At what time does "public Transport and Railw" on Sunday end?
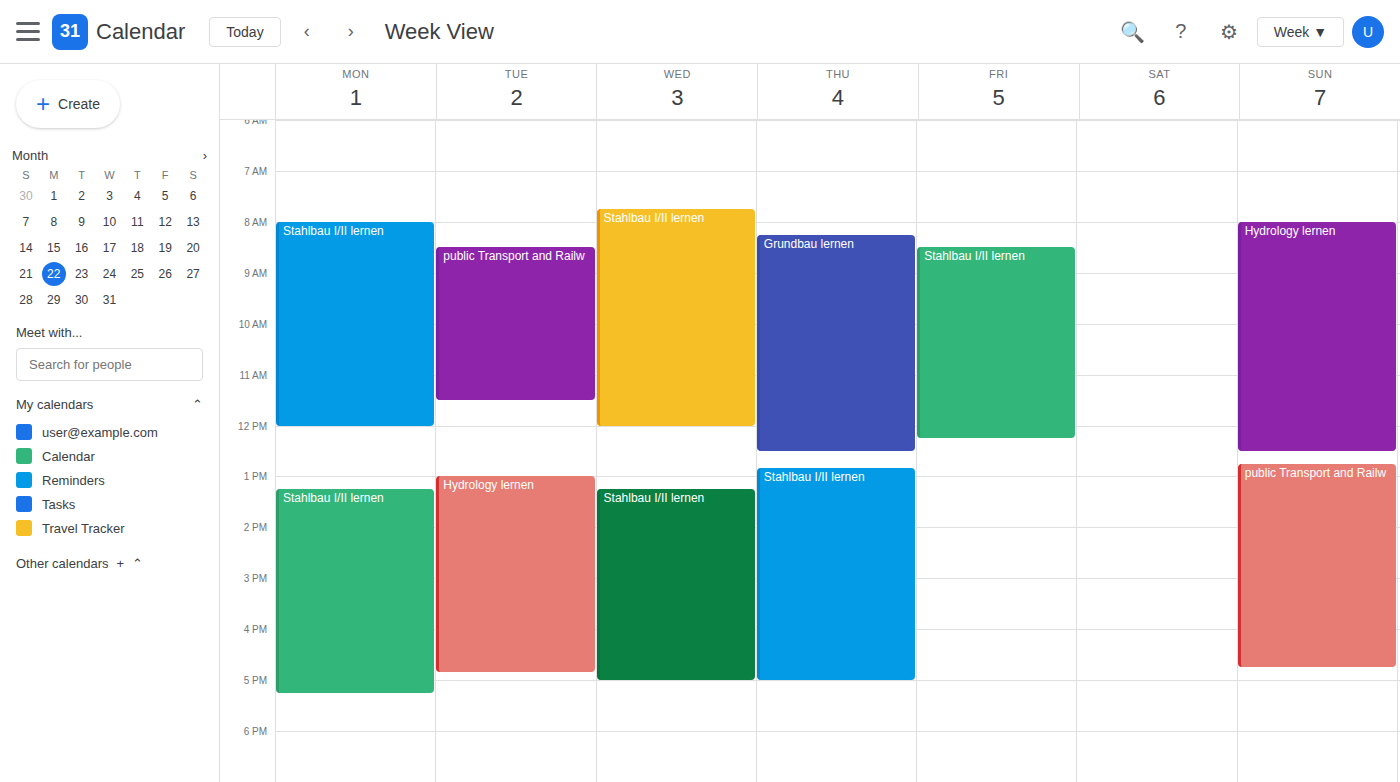
4:45 PM